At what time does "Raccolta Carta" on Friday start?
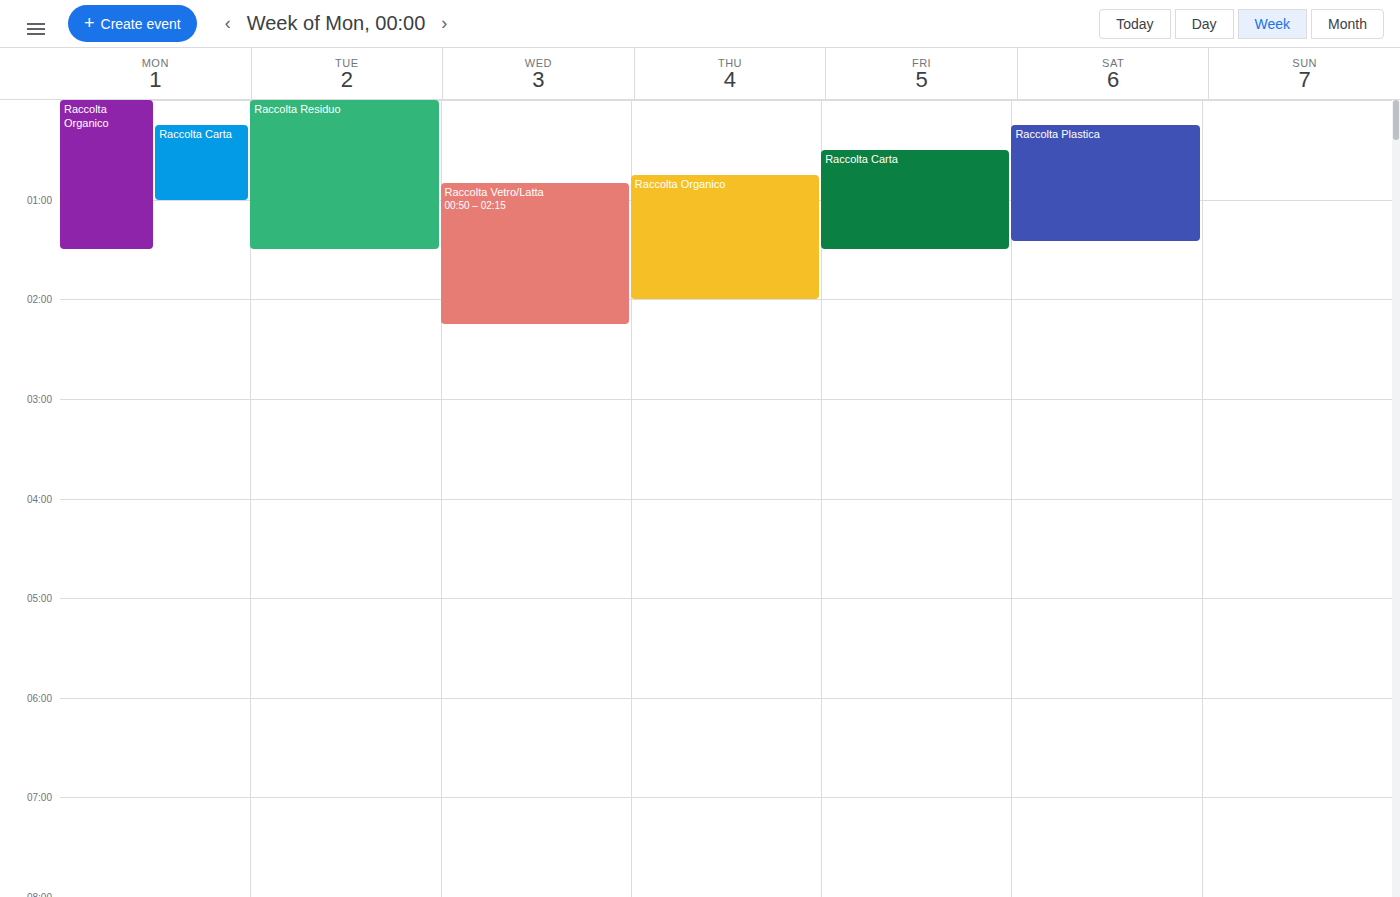
12:30 AM